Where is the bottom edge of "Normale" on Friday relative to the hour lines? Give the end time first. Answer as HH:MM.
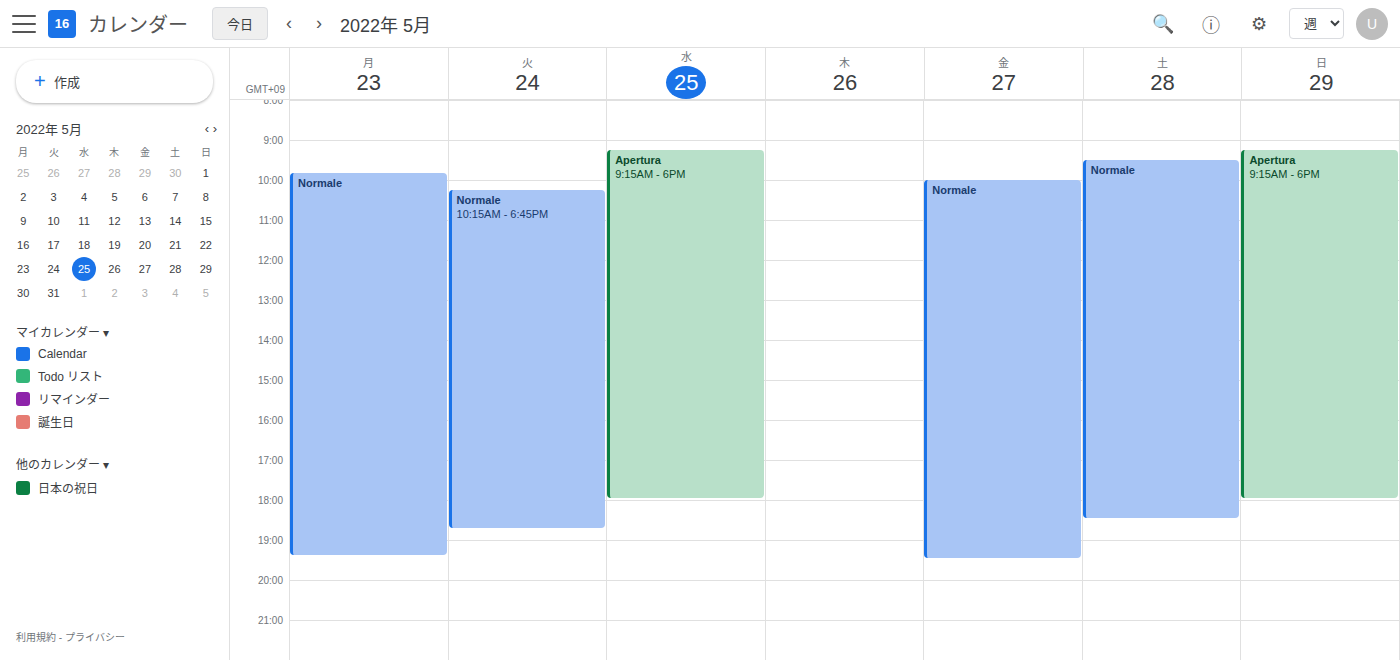
19:30 -- halfway between the 19:00 and 20:00 lines.